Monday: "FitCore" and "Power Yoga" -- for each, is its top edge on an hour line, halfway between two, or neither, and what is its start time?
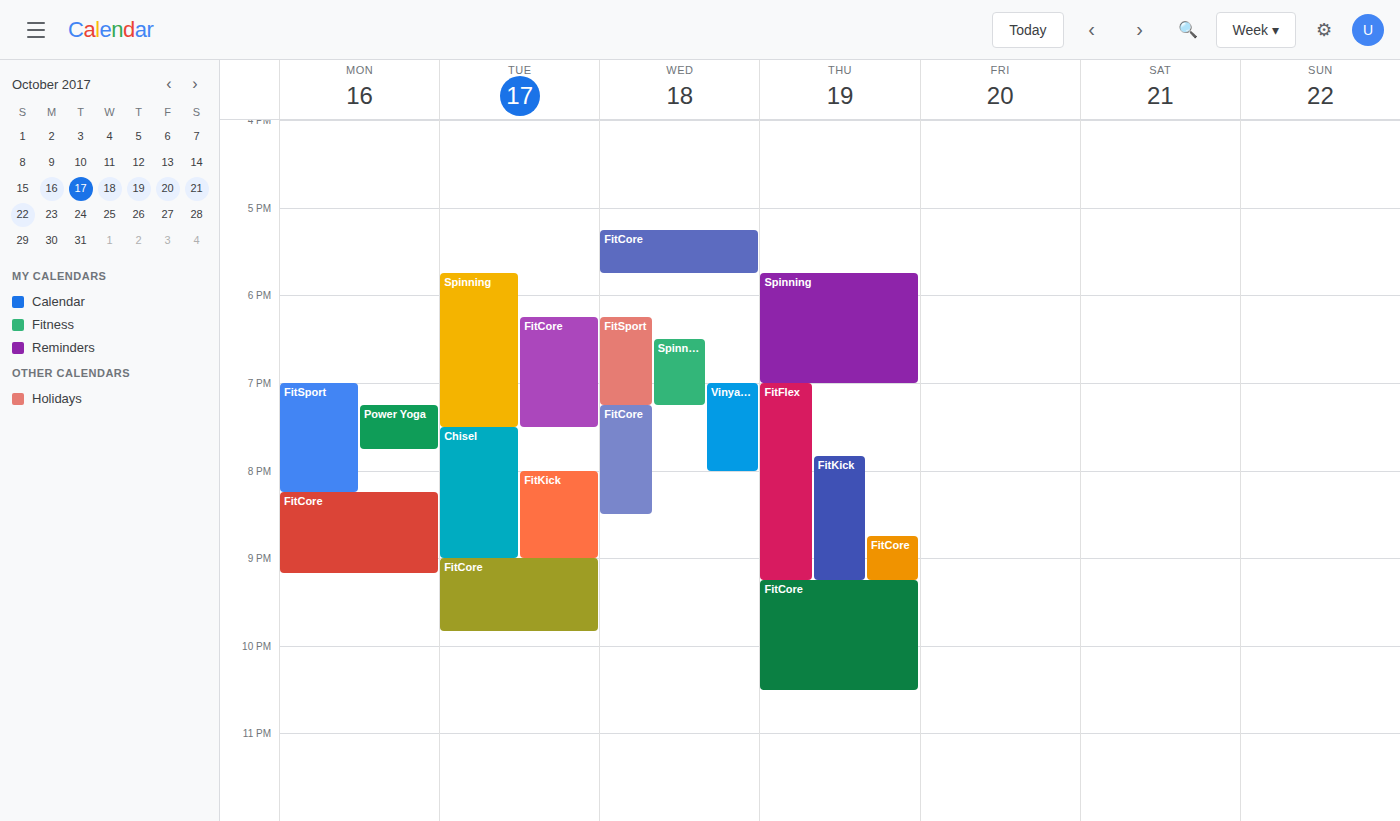
"FitCore": 8:15 PM, neither: a quarter of the way from the 8 PM line to the 9 PM line. "Power Yoga": 7:15 PM, neither: a quarter of the way from the 7 PM line to the 8 PM line.